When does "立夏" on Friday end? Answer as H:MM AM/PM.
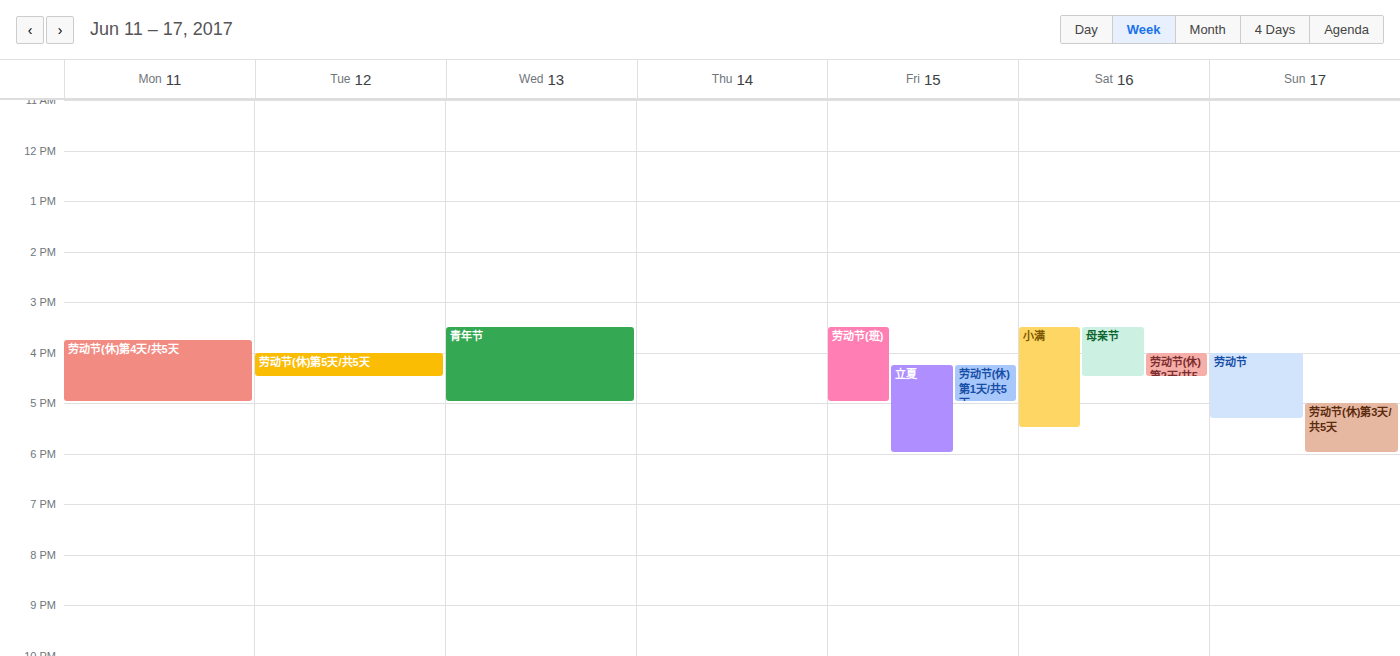
6:00 PM